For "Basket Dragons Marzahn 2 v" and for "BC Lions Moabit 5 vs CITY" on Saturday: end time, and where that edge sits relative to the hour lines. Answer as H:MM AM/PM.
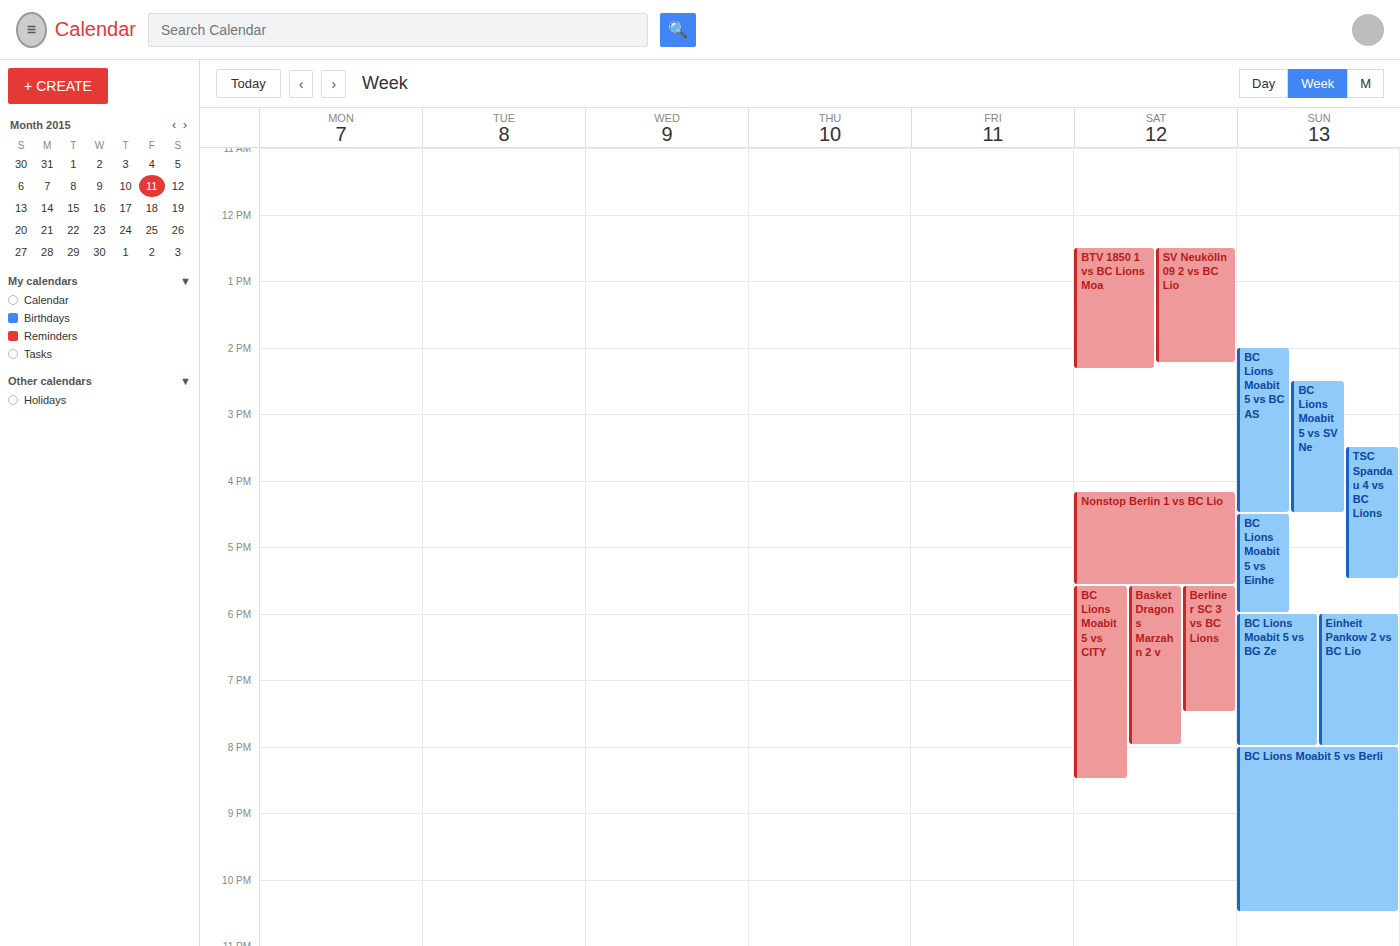
"Basket Dragons Marzahn 2 v": 8:00 PM, exactly on the 8 PM line. "BC Lions Moabit 5 vs CITY": 8:30 PM, halfway between the 8 PM and 9 PM lines.